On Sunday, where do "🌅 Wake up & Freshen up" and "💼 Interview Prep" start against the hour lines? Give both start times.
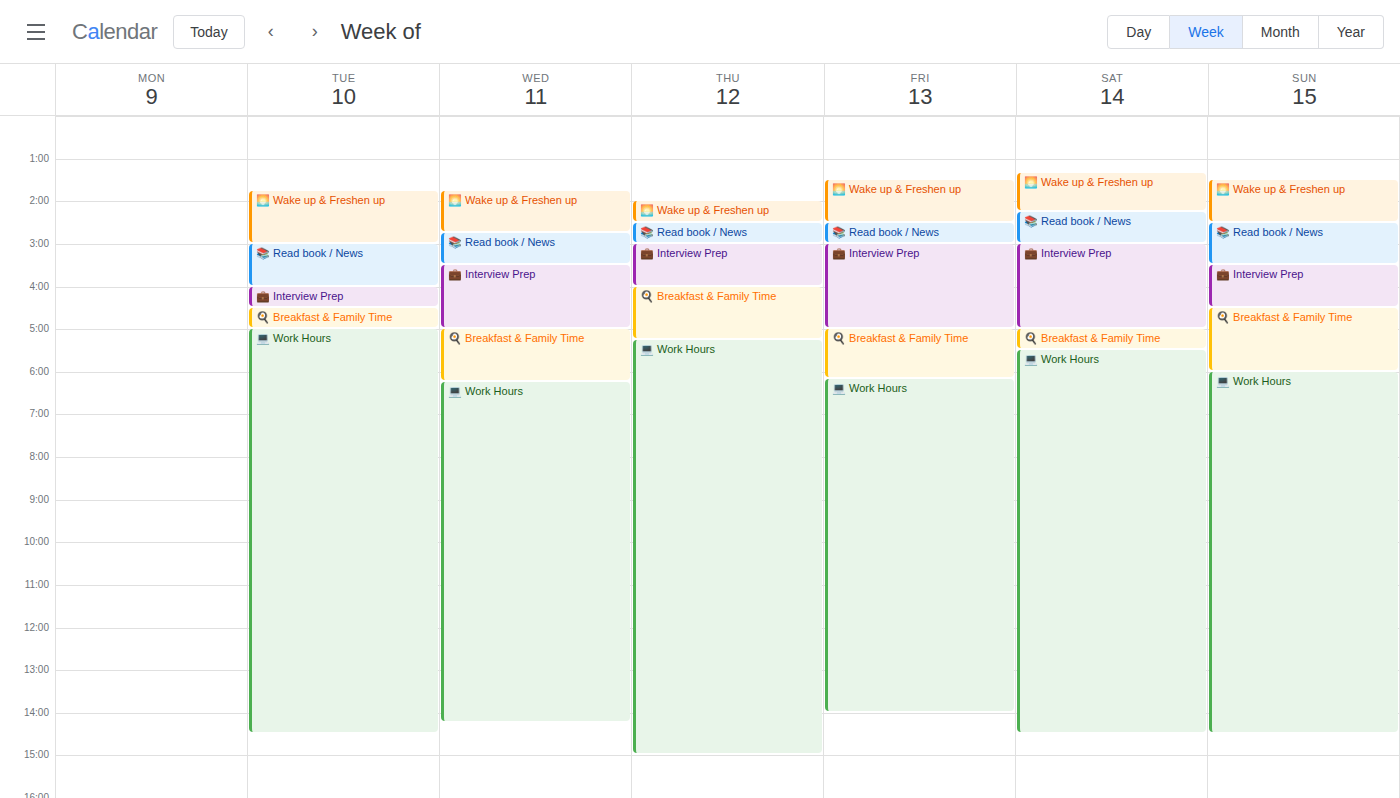
"🌅 Wake up & Freshen up": 1:30 AM, halfway between the 1 AM and 2 AM lines. "💼 Interview Prep": 3:30 AM, halfway between the 3 AM and 4 AM lines.